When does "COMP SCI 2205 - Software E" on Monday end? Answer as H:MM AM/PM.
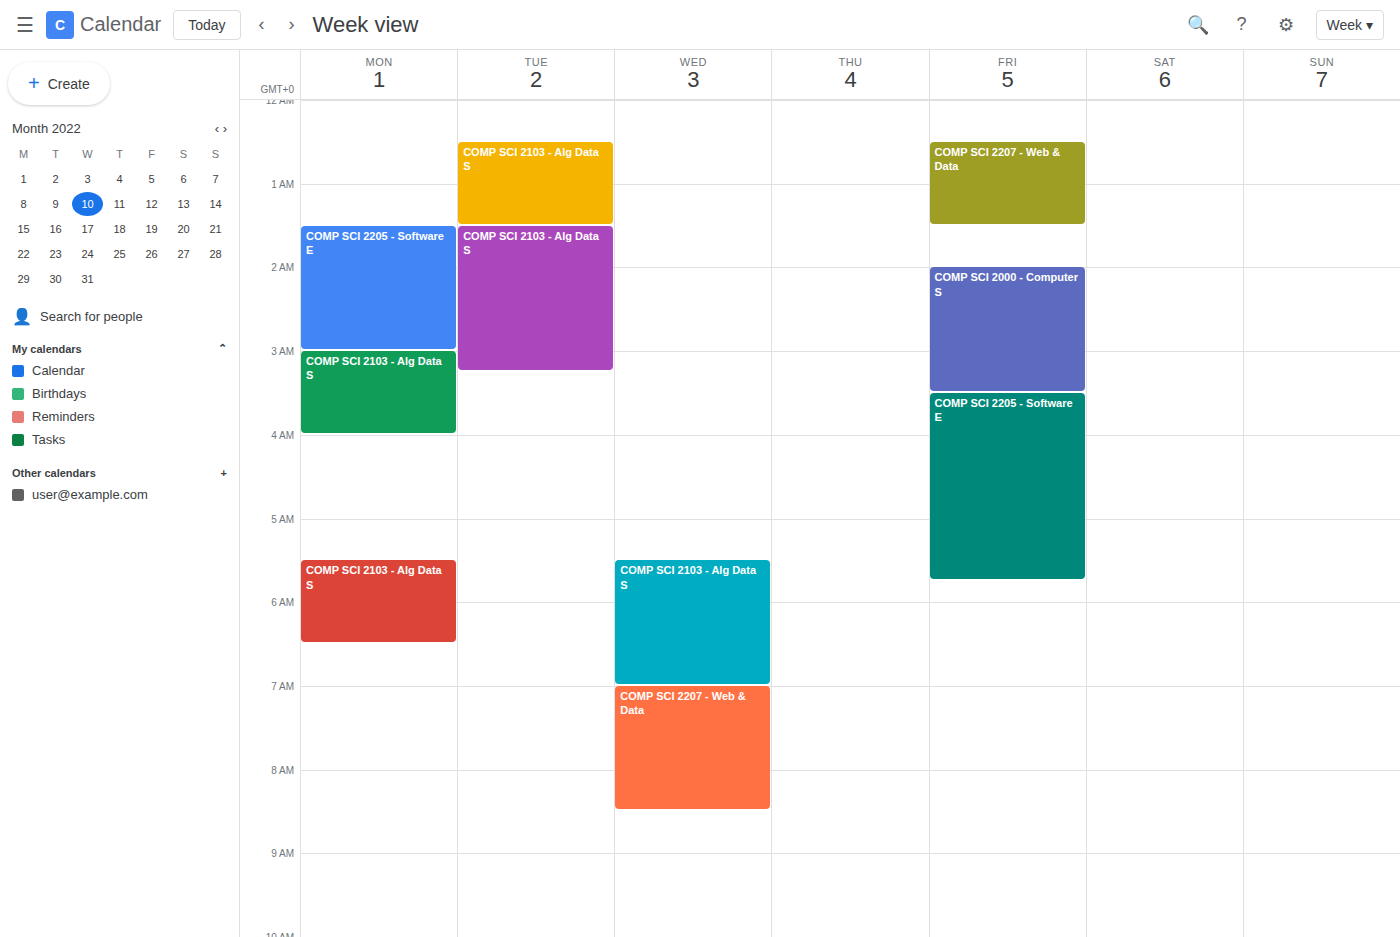
3:00 AM